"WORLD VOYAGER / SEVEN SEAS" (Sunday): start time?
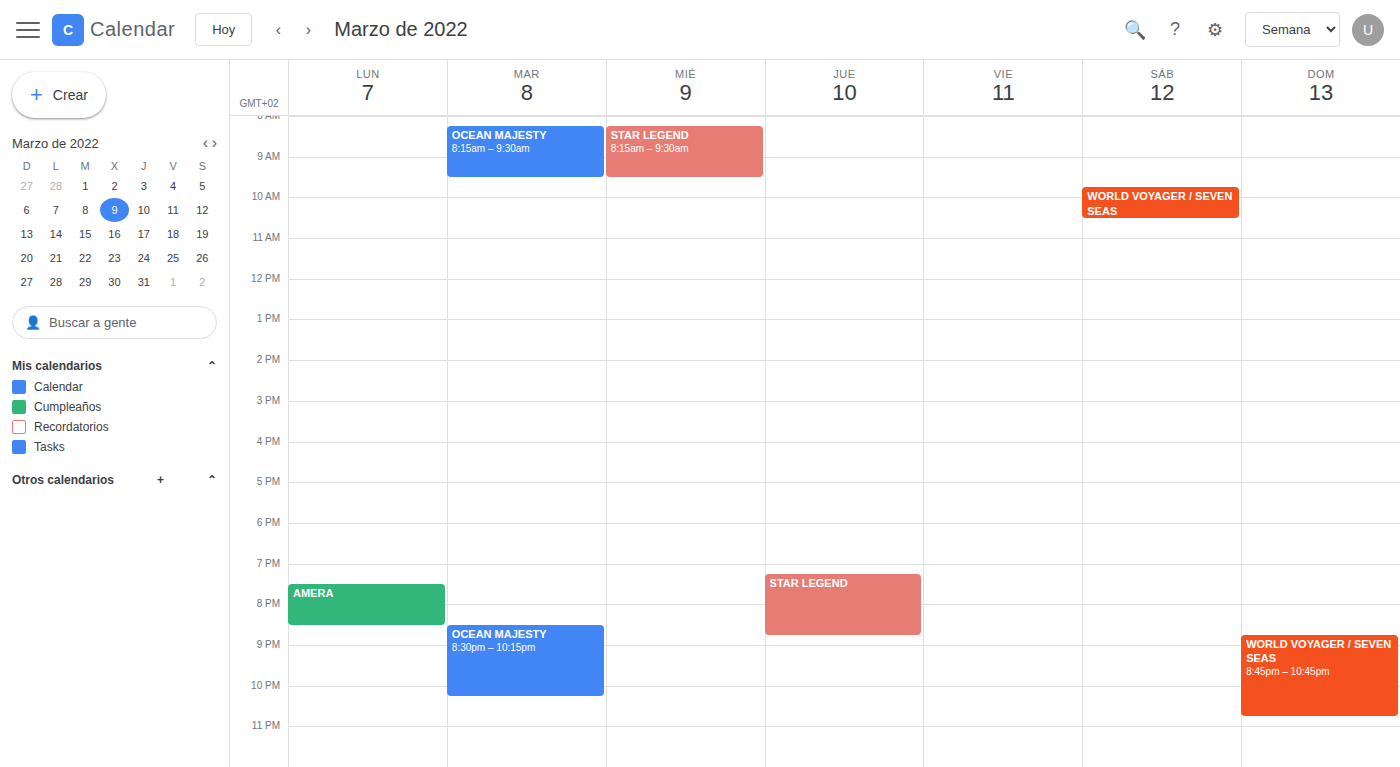
8:45 PM